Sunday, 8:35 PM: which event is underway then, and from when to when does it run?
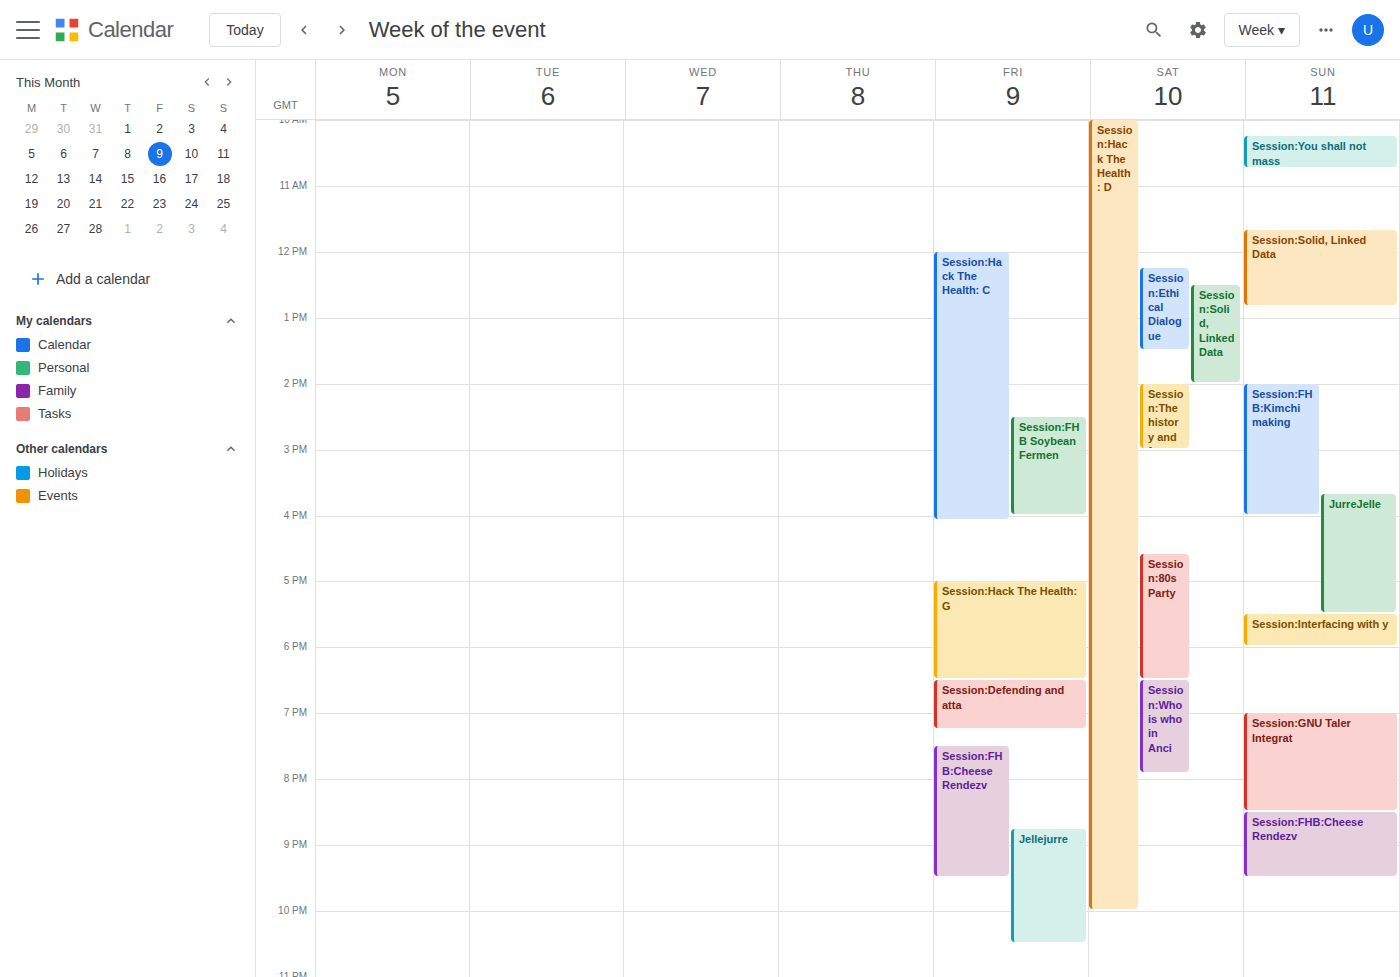
"Session:FHB:Cheese Rendezv", 8:30 PM to 9:30 PM